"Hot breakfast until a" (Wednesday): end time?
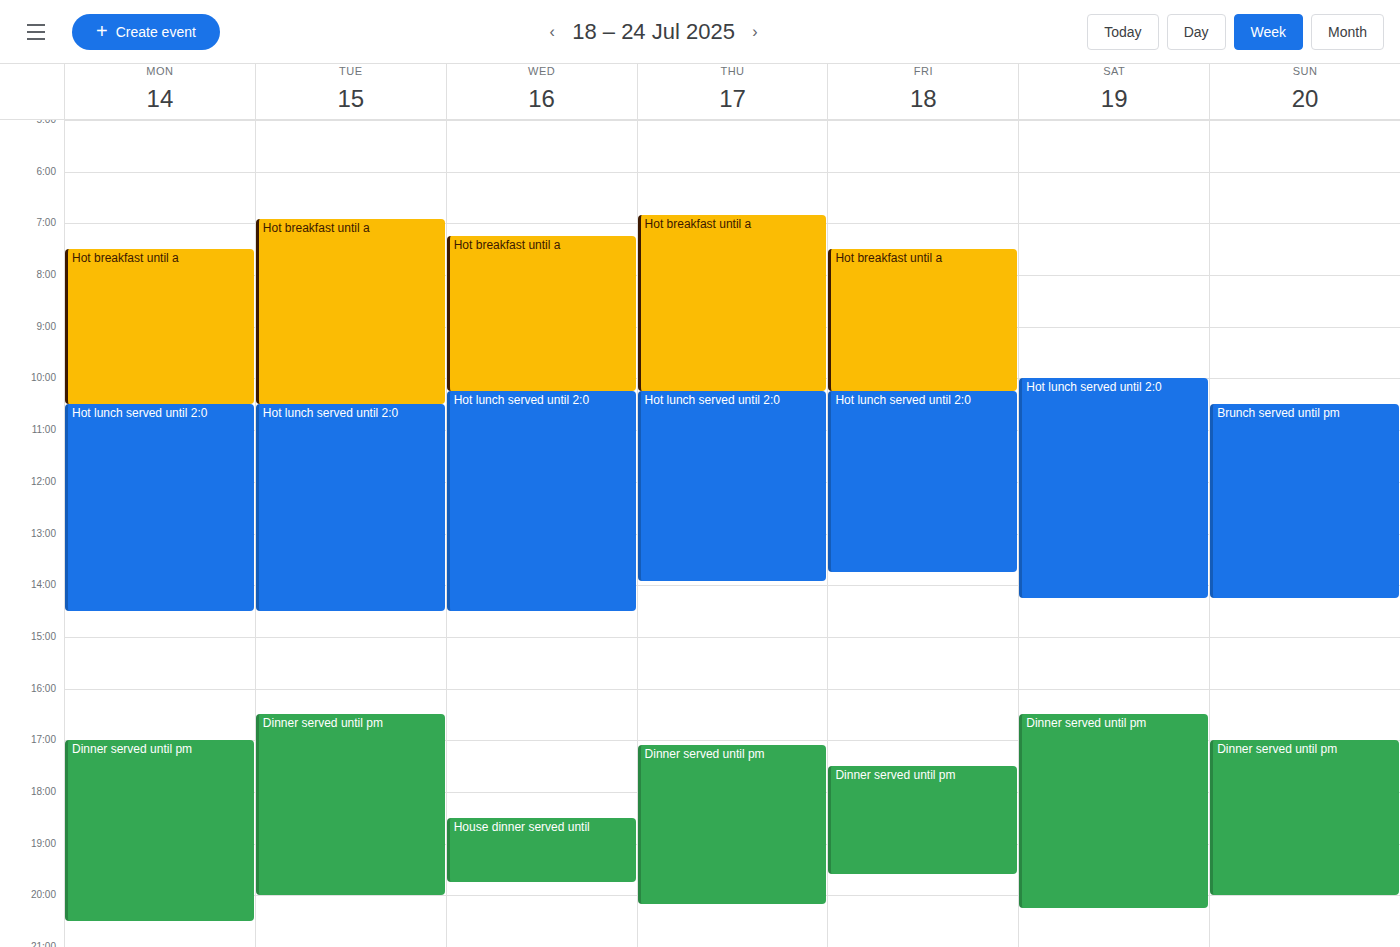
10:15 AM